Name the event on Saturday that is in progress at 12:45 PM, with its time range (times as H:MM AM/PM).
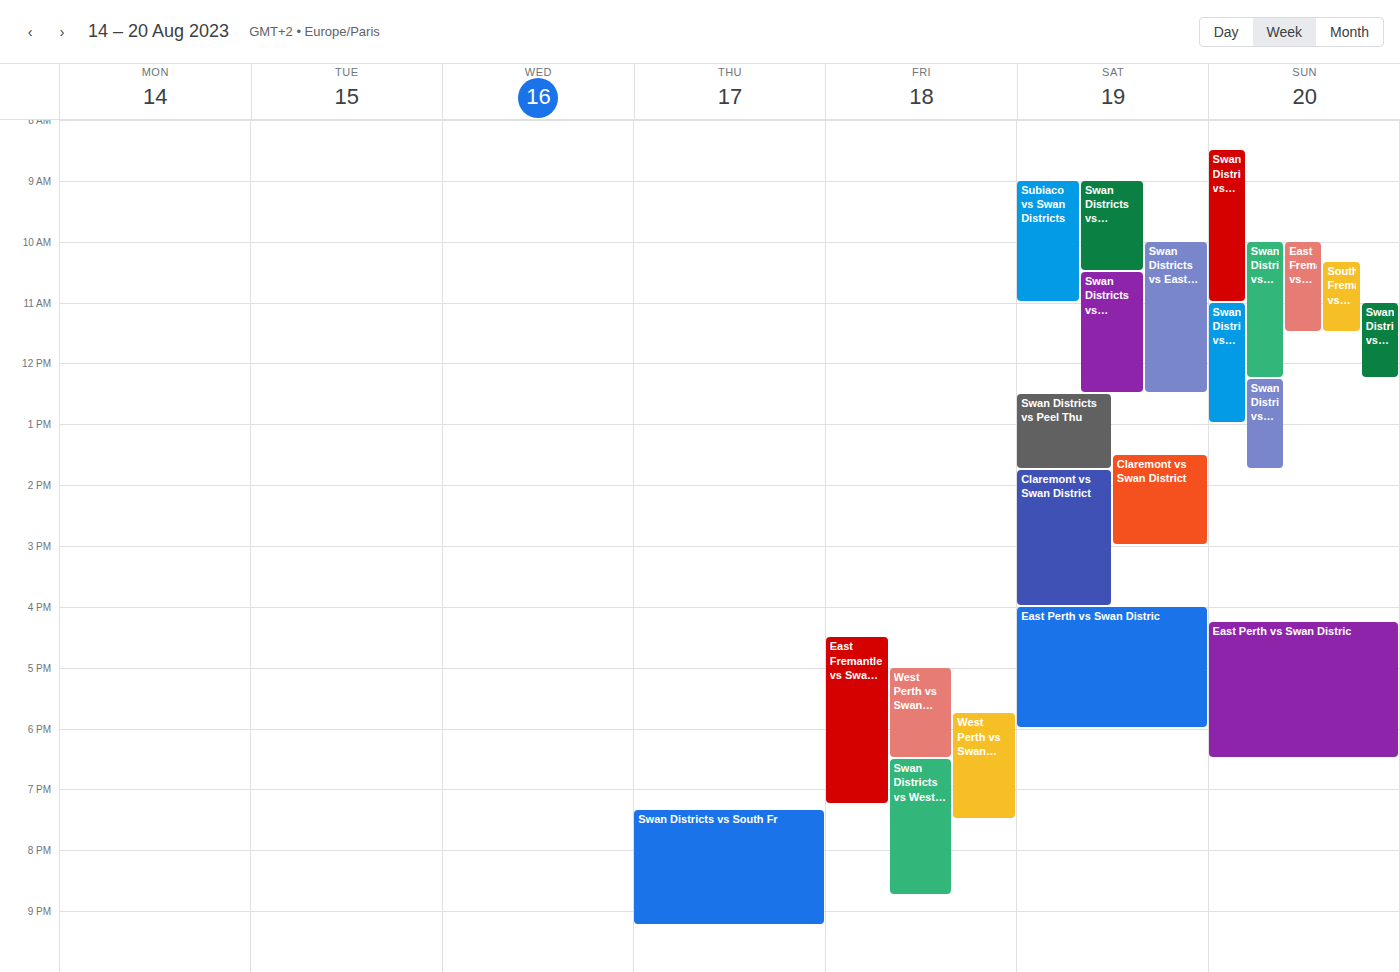
"Swan Districts vs Peel Thu", 12:30 PM to 1:45 PM